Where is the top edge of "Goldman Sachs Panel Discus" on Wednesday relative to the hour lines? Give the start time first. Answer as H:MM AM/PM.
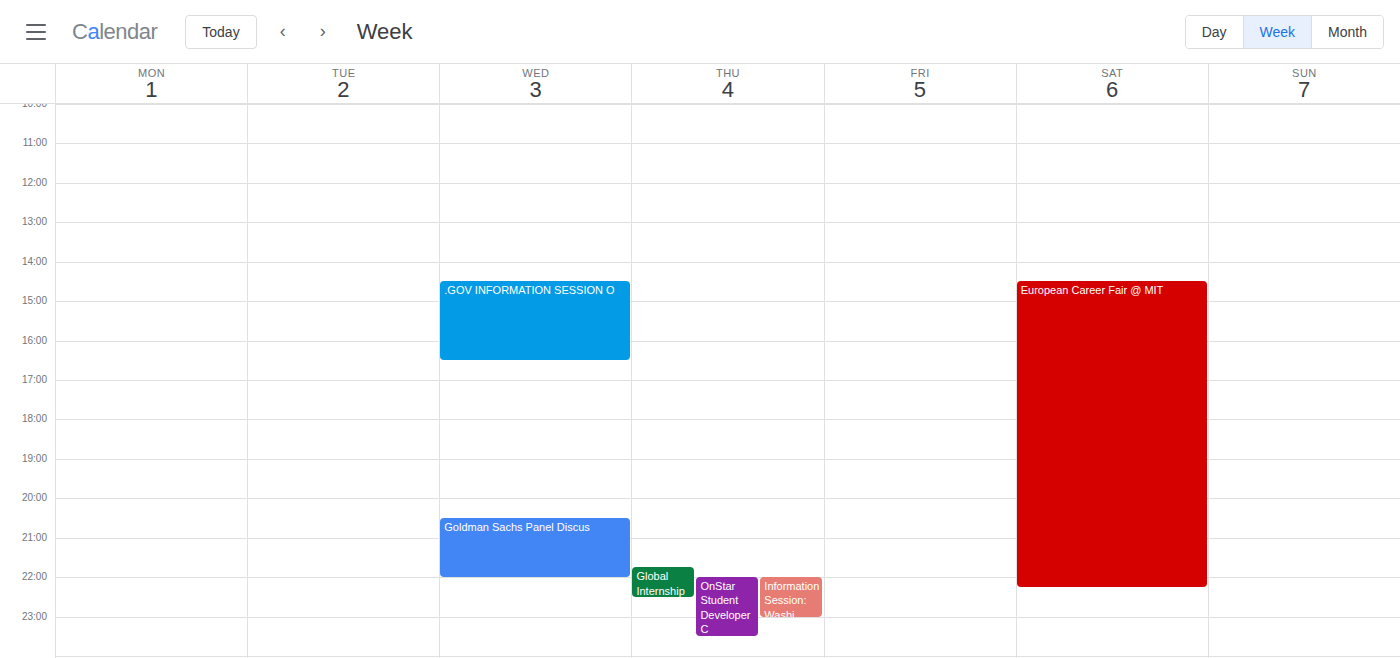
8:30 PM -- halfway between the 8 PM and 9 PM lines.